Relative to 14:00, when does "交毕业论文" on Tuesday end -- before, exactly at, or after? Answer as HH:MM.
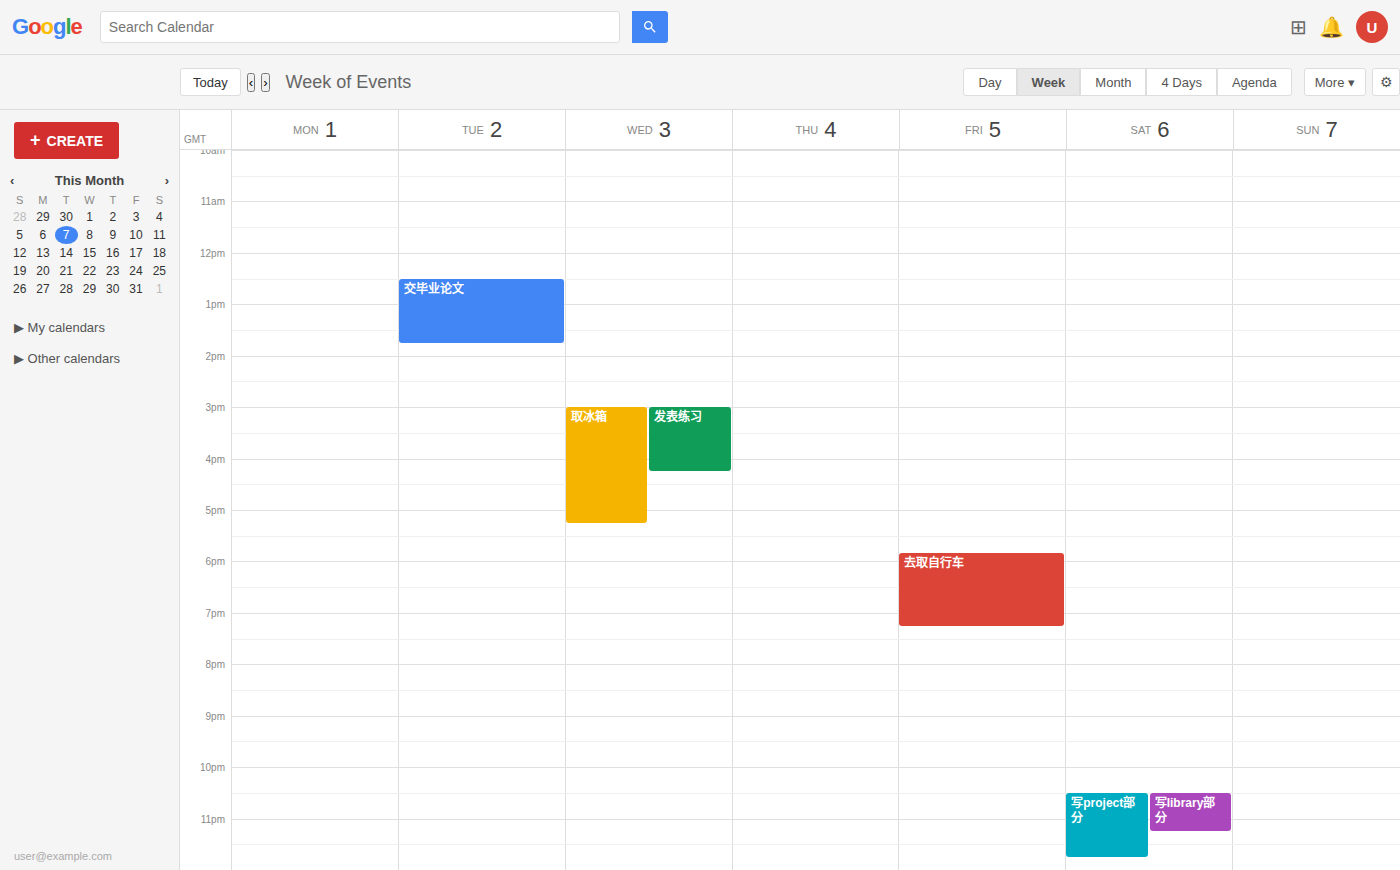
13:45 -- before 14:00, 15 minutes above the 14:00 line.